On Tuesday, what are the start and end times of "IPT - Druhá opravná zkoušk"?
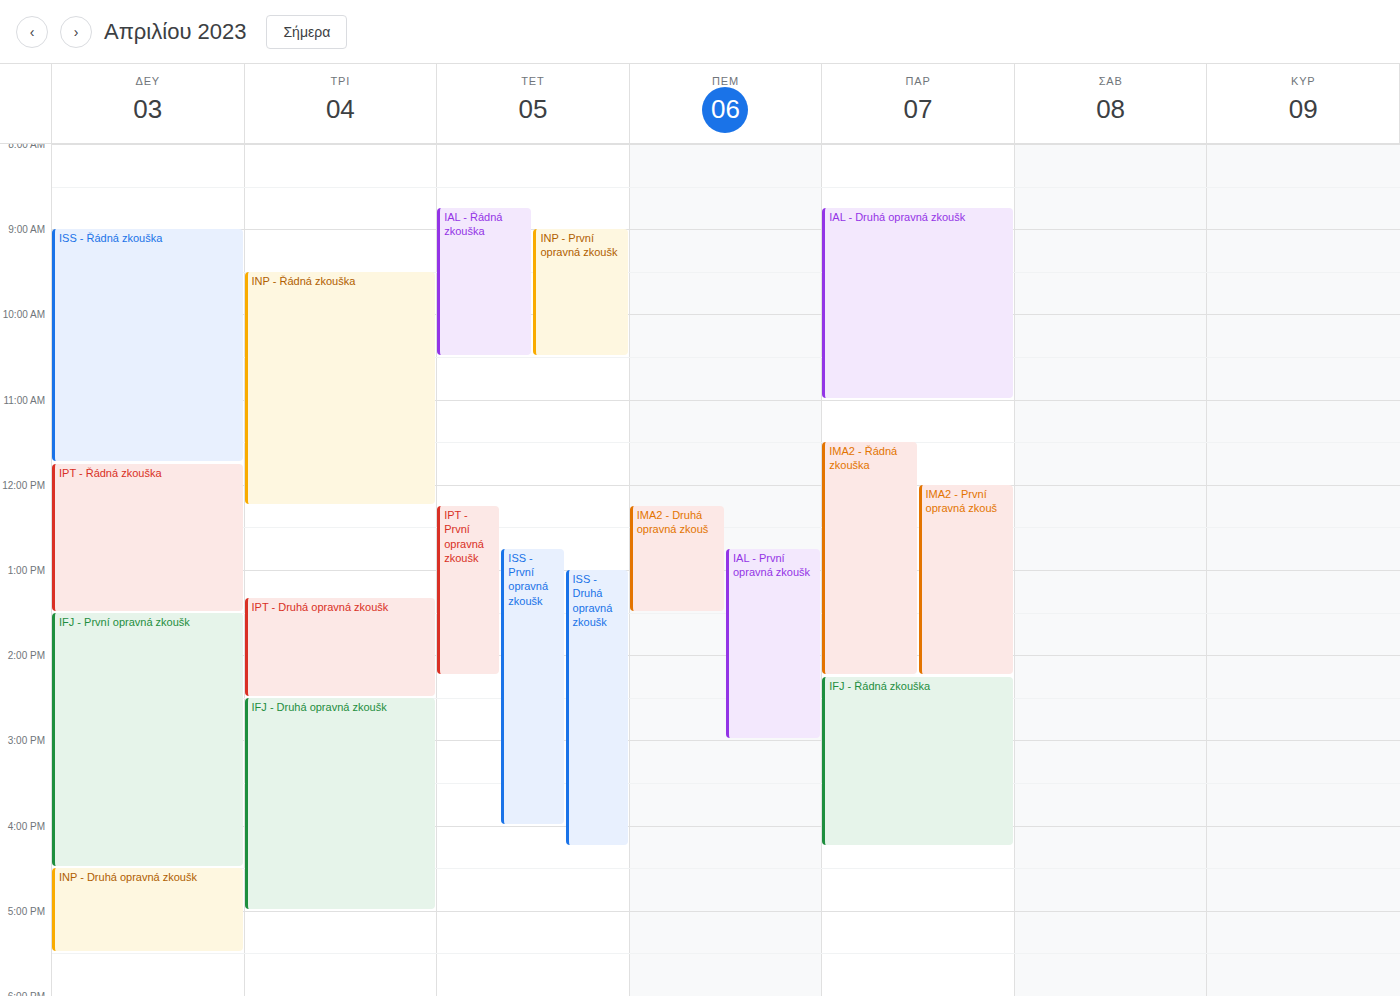
1:20 PM to 2:30 PM